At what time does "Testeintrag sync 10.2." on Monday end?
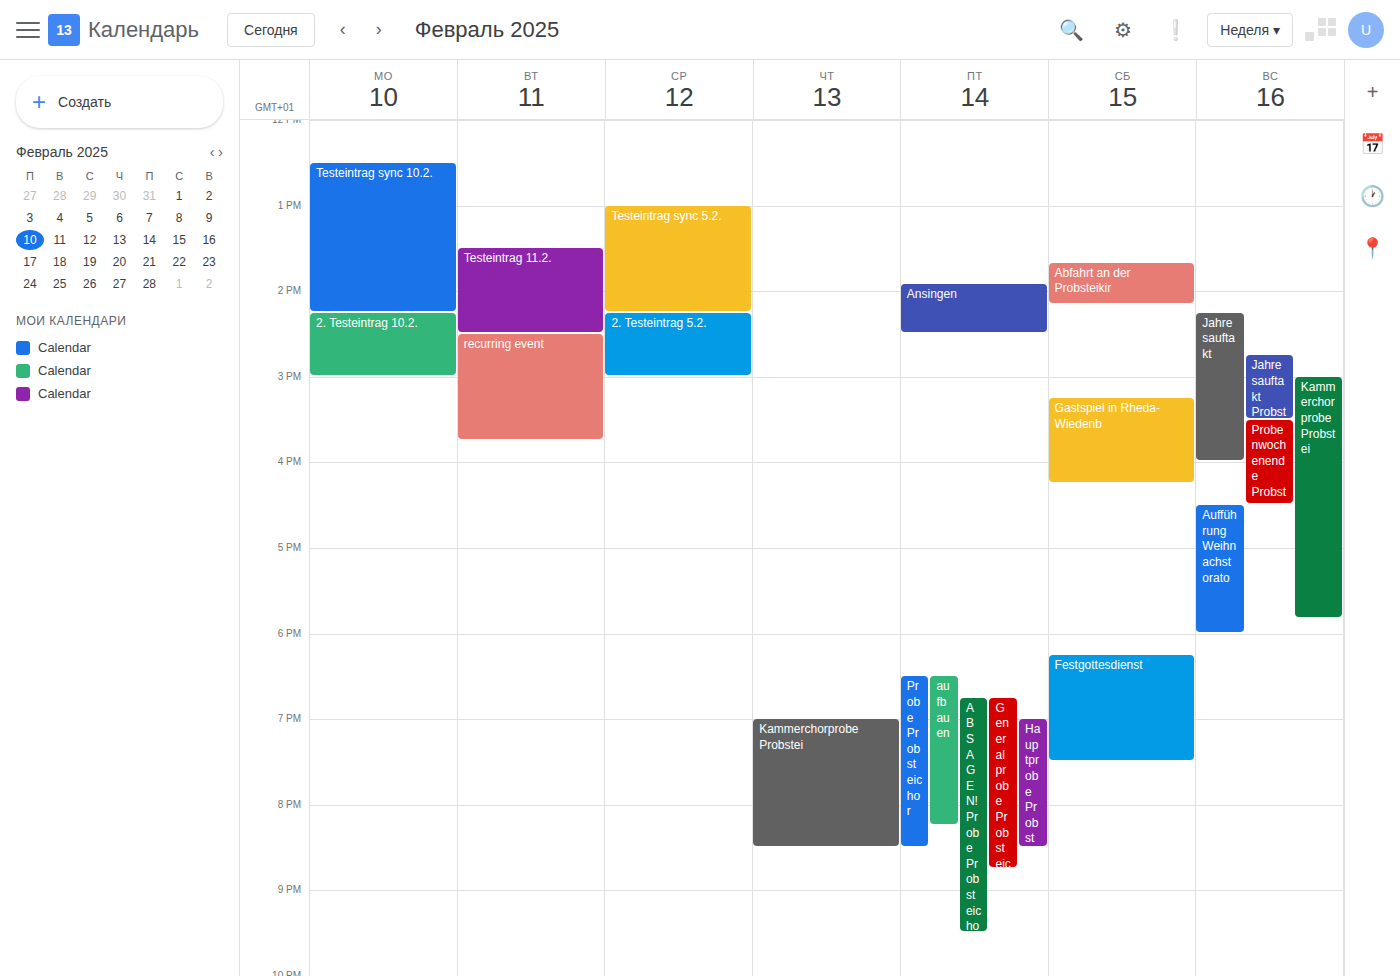
2:15 PM